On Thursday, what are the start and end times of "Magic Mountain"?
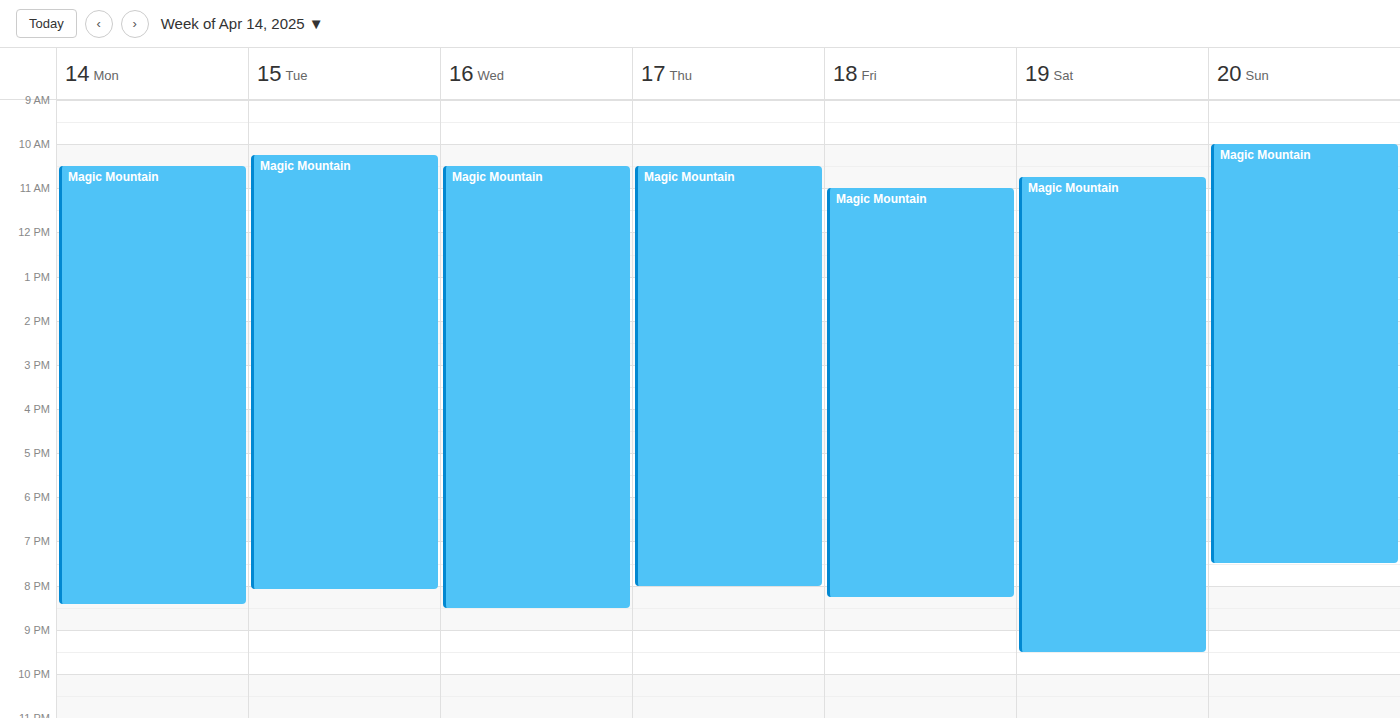
10:30 AM to 8:00 PM